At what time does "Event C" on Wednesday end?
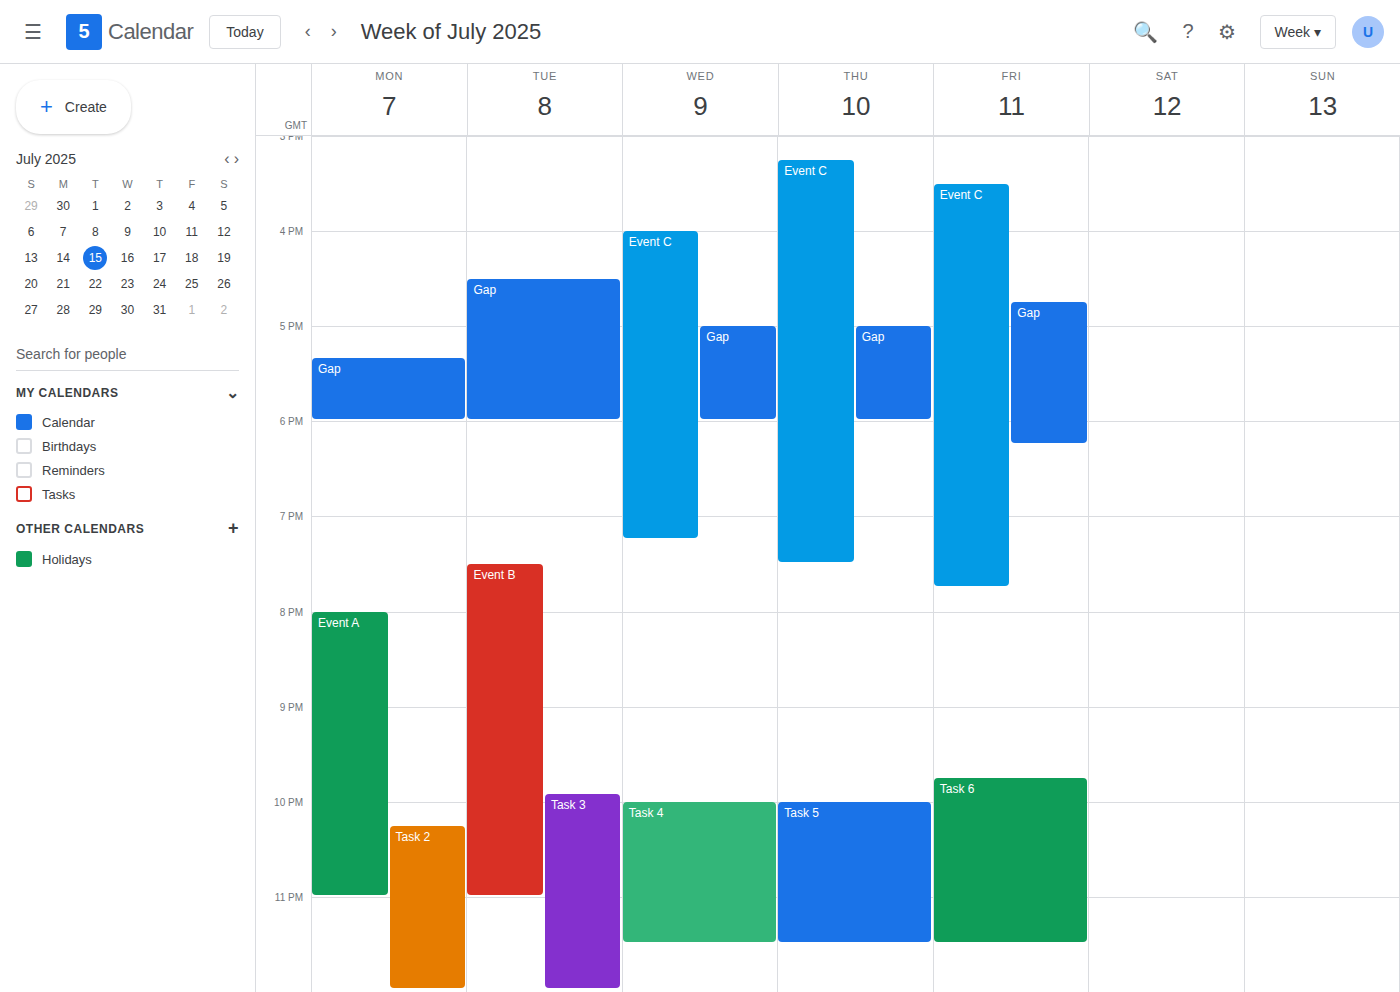
7:15 PM